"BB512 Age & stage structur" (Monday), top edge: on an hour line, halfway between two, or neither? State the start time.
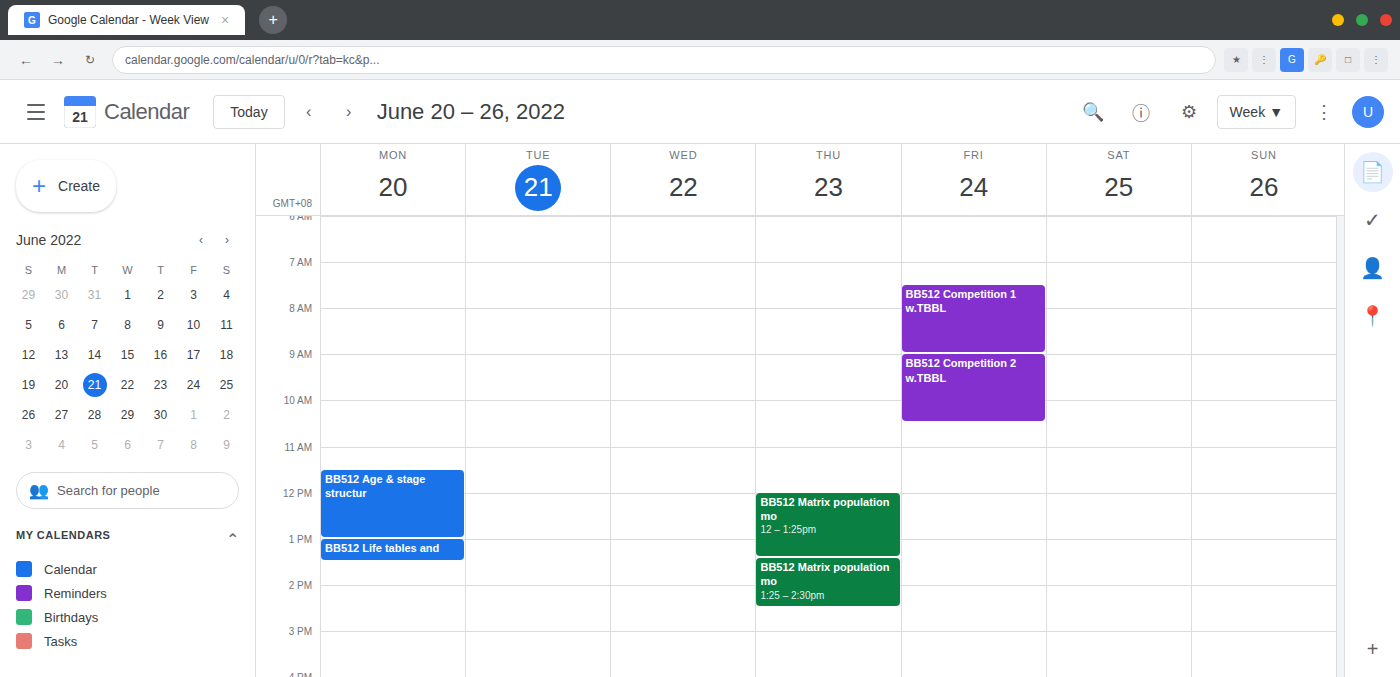
11:30 AM -- halfway between the 11 AM and 12 PM lines.